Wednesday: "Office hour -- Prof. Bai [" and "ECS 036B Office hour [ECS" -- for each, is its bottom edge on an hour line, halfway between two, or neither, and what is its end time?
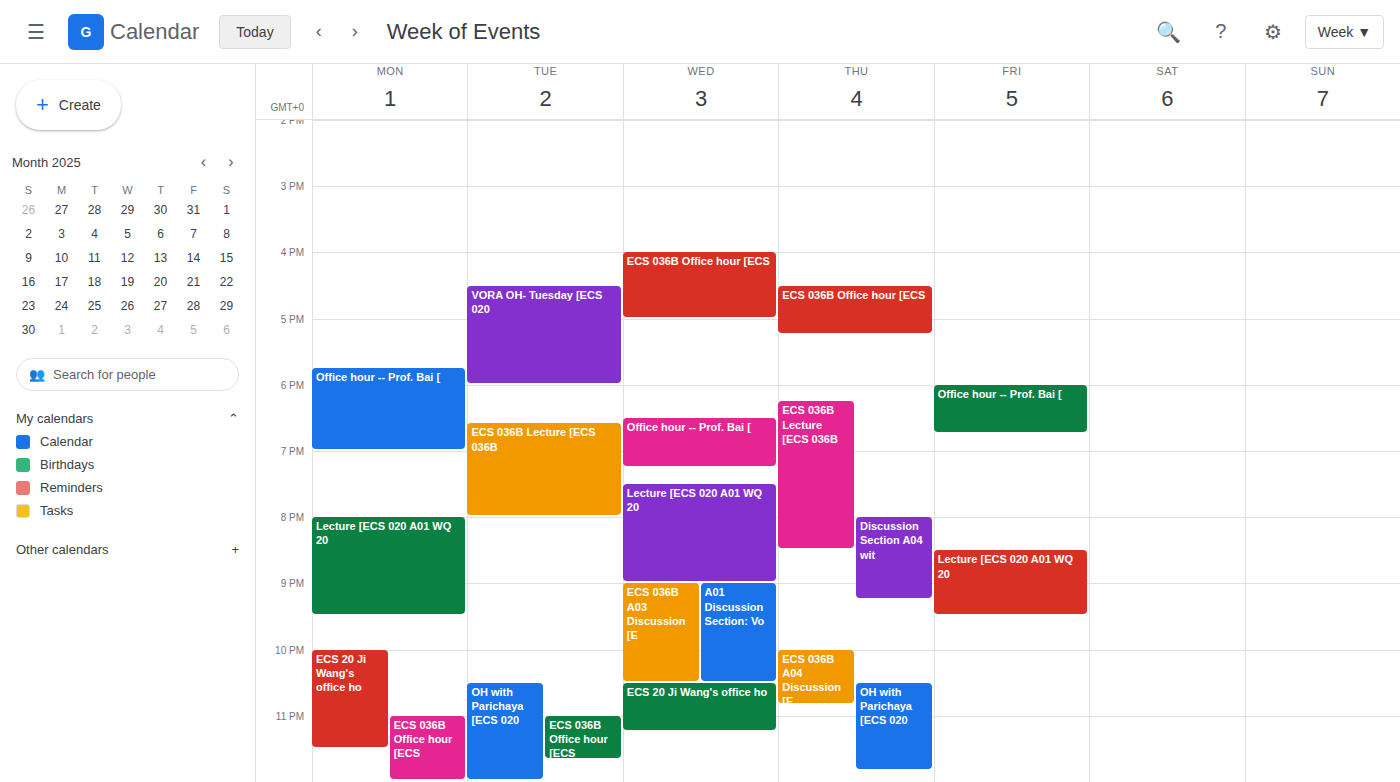
"Office hour -- Prof. Bai [": 19:15, neither: a quarter of the way from the 19:00 line to the 20:00 line. "ECS 036B Office hour [ECS": 17:00, exactly on the 17:00 line.